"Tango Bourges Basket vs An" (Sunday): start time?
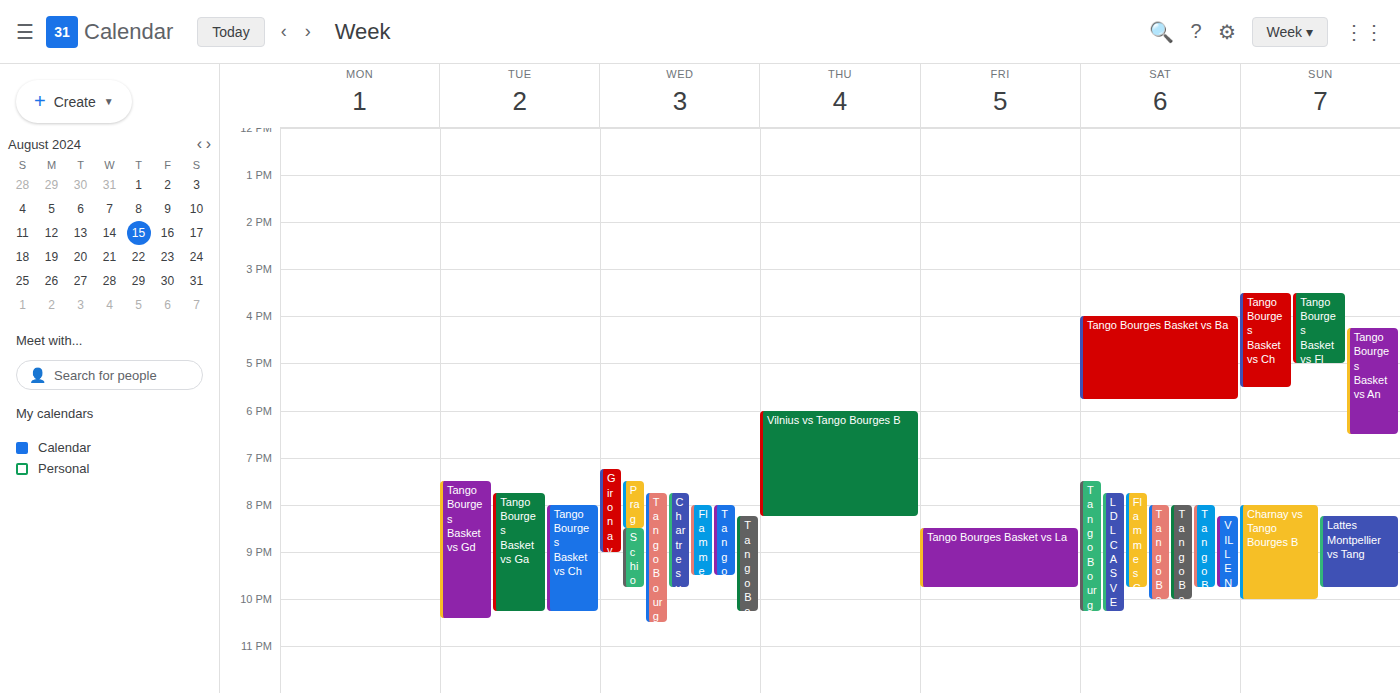
16:15